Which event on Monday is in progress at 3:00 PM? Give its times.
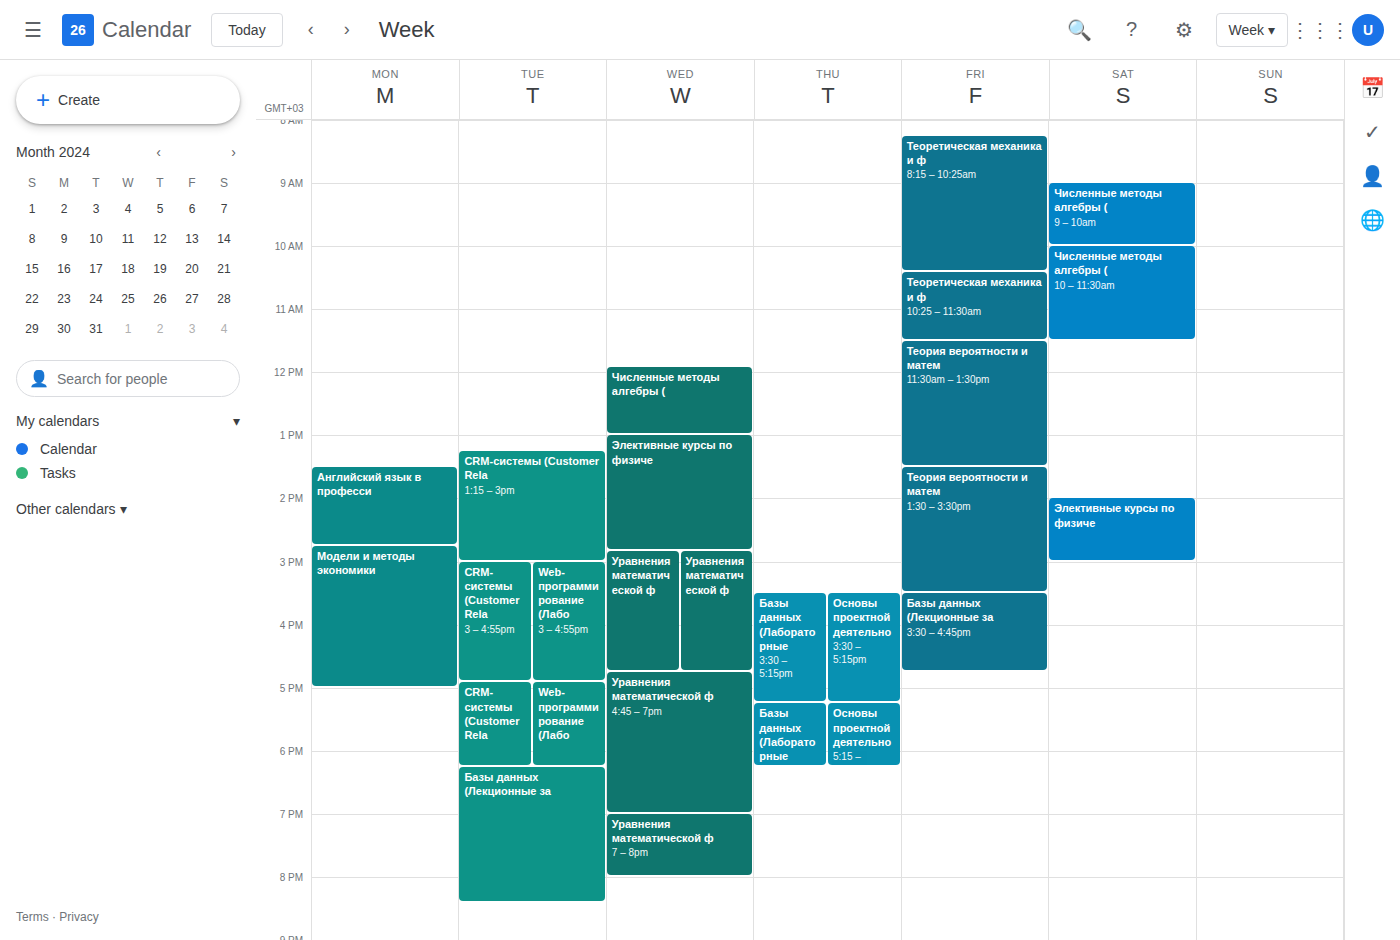
"Модели и методы экономики", 2:45 PM to 5:00 PM